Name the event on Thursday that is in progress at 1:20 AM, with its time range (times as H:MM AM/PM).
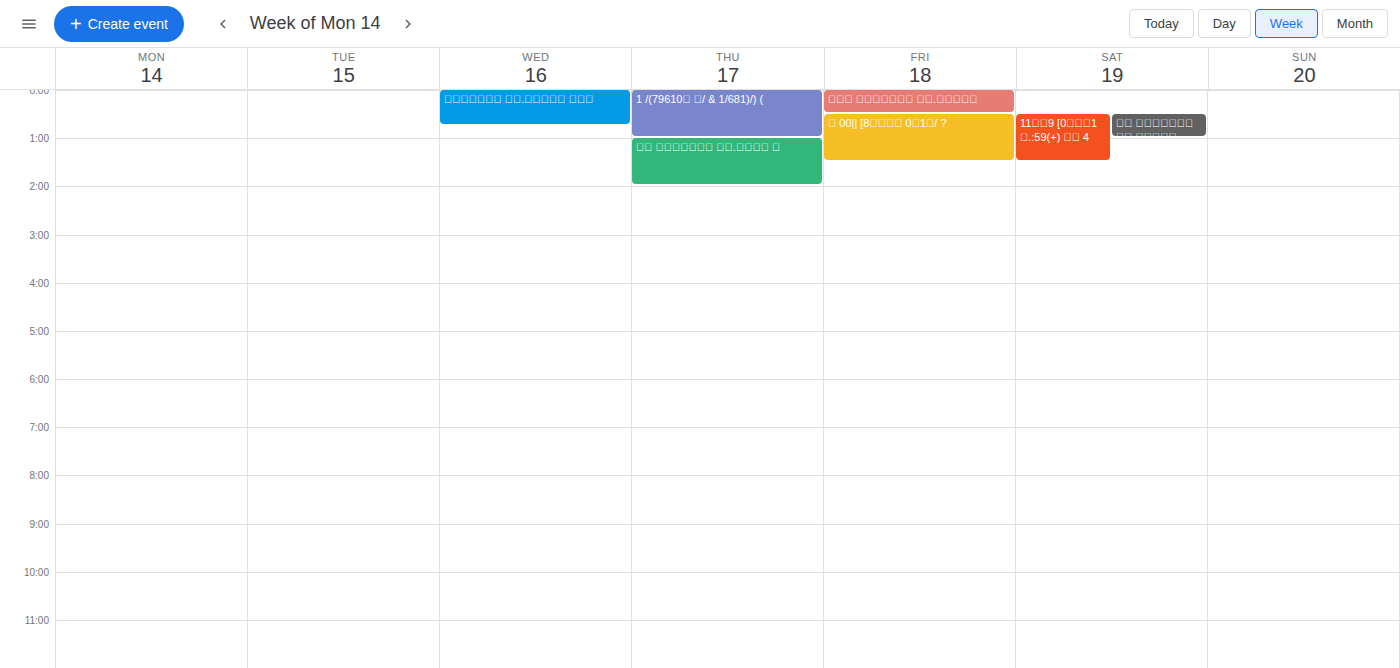
"గో పుష్యము శు.తదియ శ", 1:00 AM to 2:00 AM